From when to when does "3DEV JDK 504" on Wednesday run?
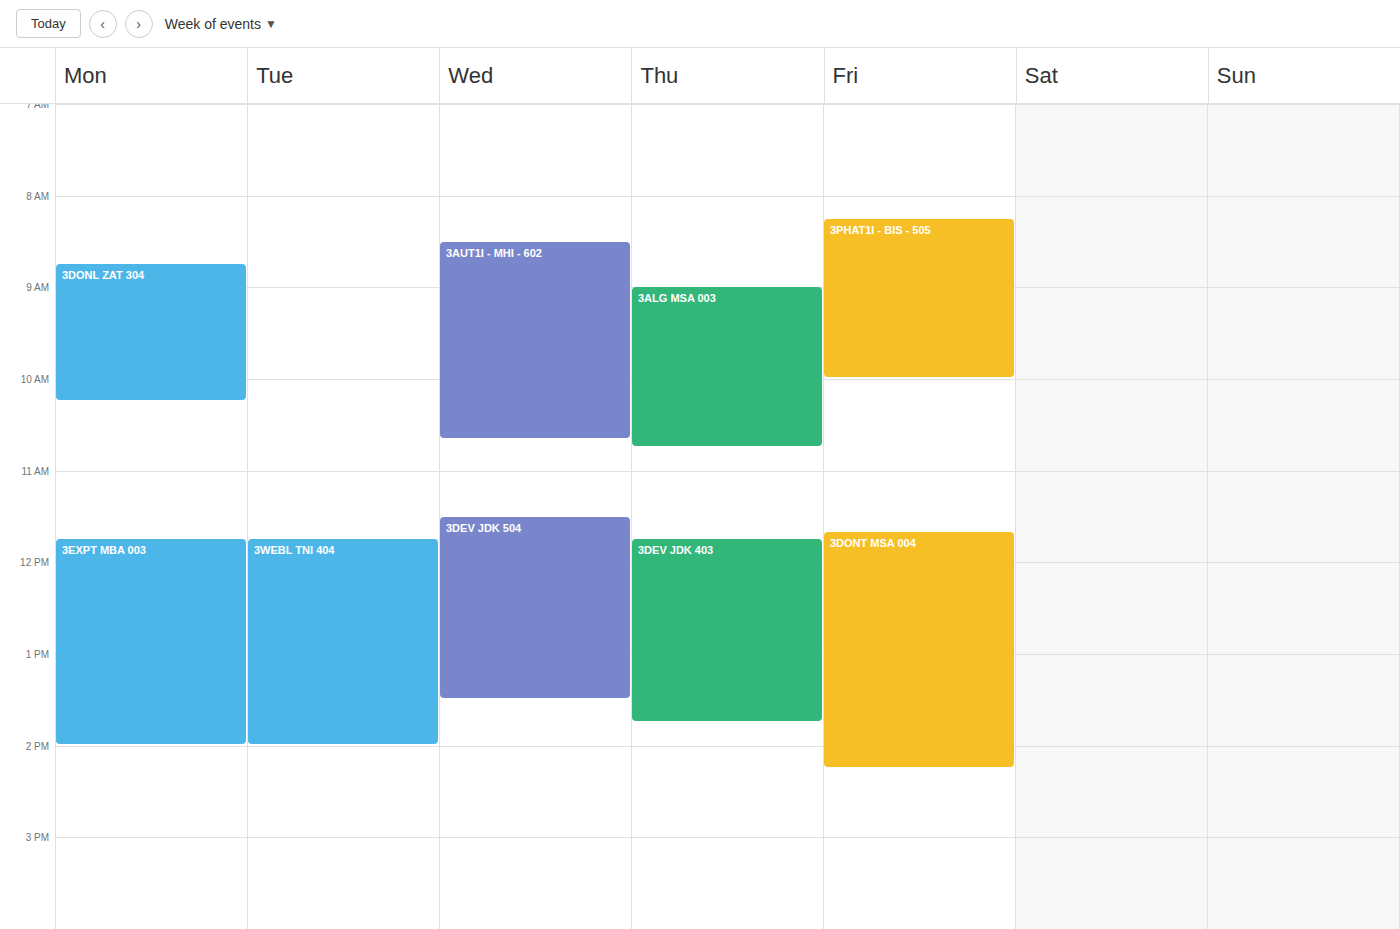
11:30 to 13:30